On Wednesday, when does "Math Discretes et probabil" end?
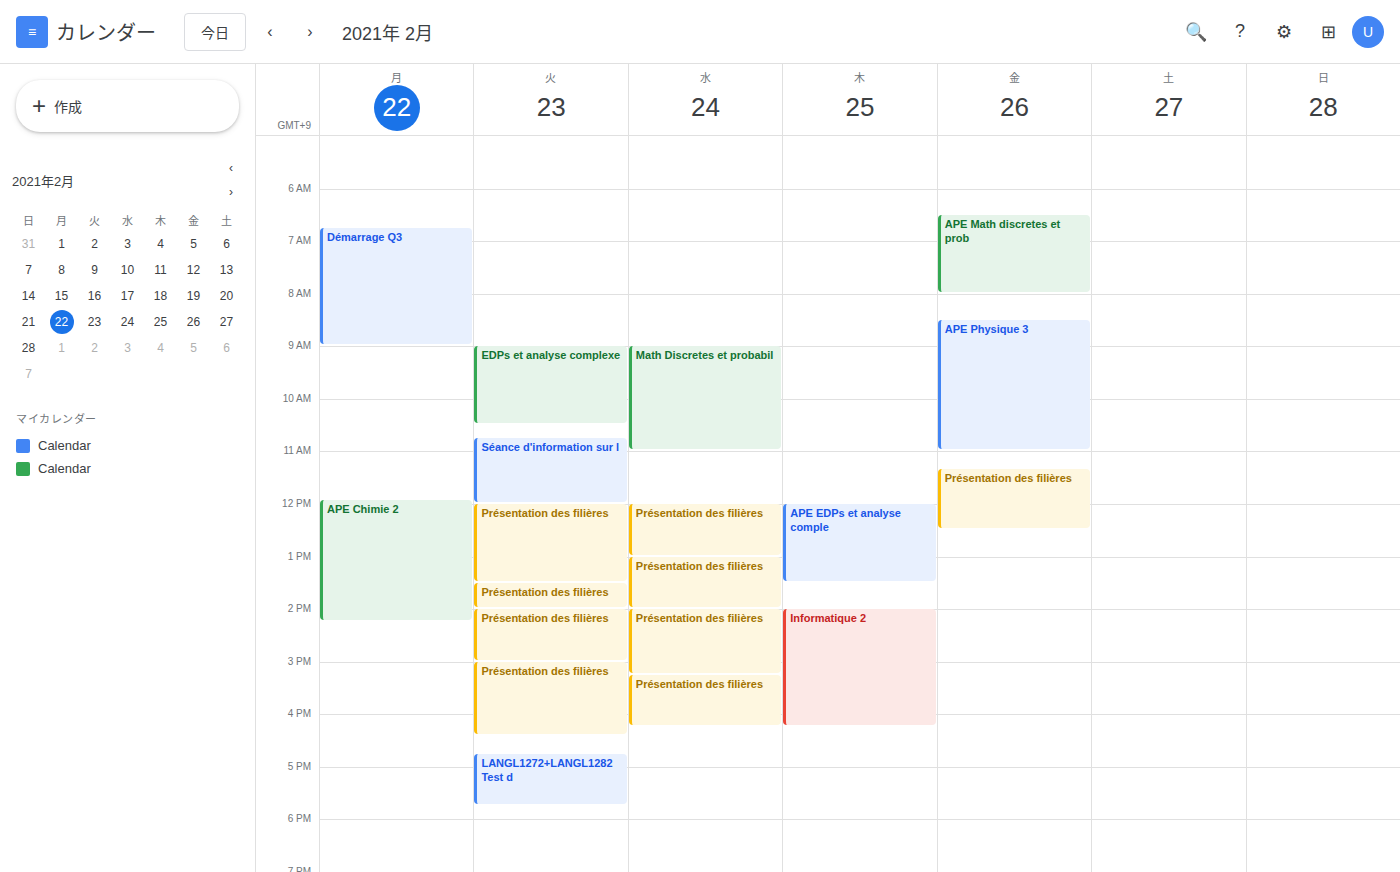
11:00 AM